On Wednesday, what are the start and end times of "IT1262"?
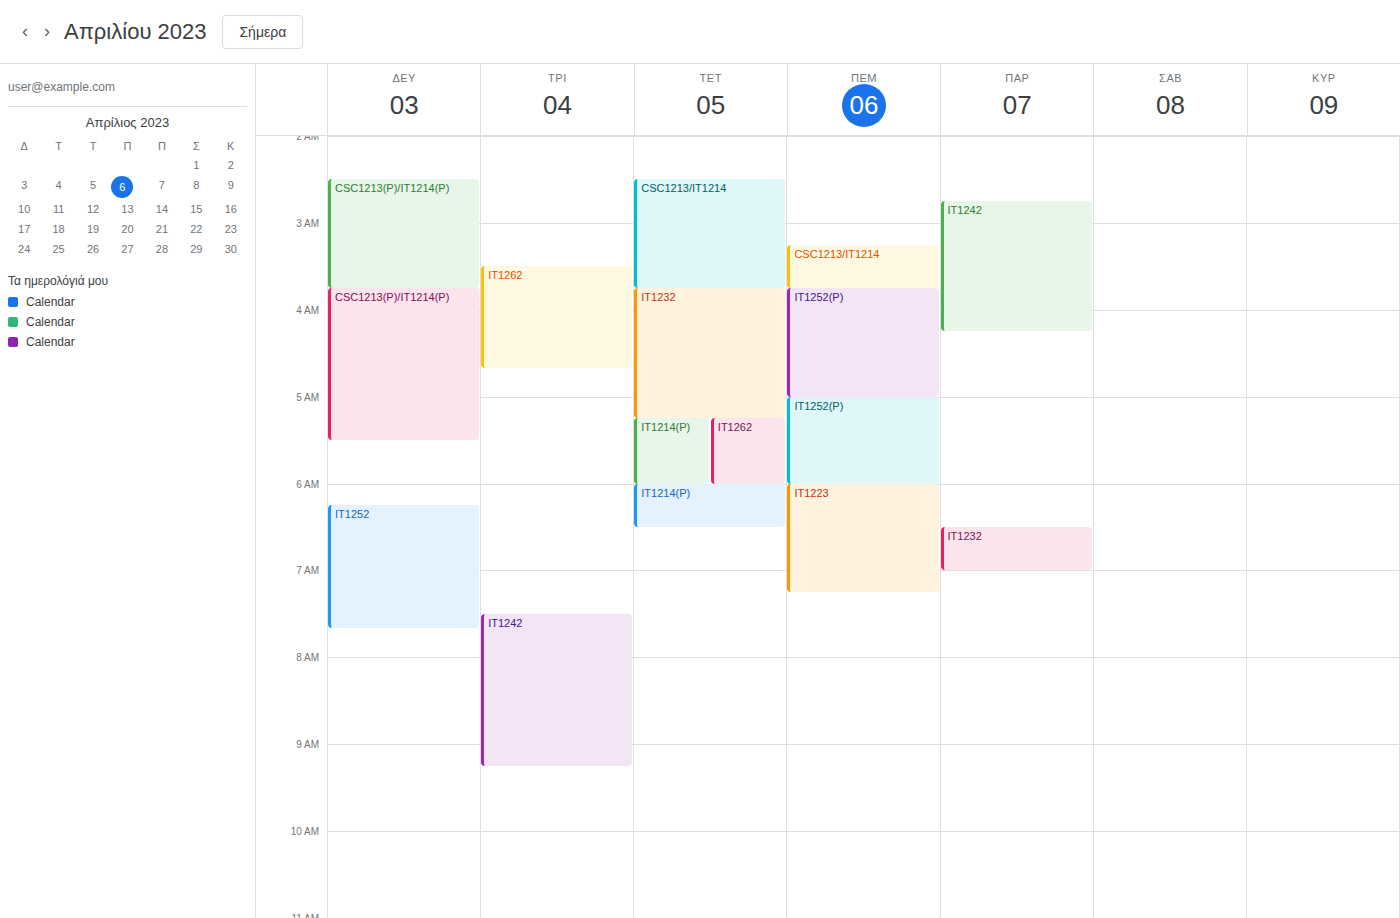
5:15 AM to 6:00 AM